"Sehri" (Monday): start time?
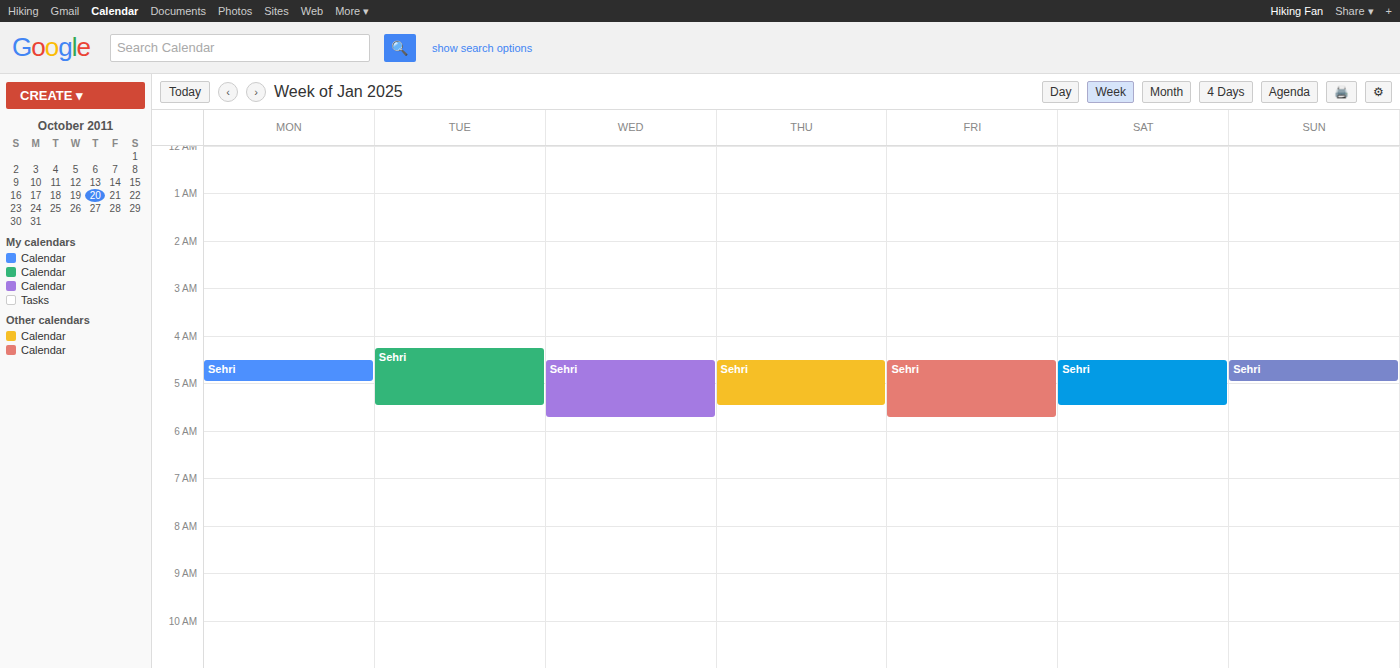
4:30 AM